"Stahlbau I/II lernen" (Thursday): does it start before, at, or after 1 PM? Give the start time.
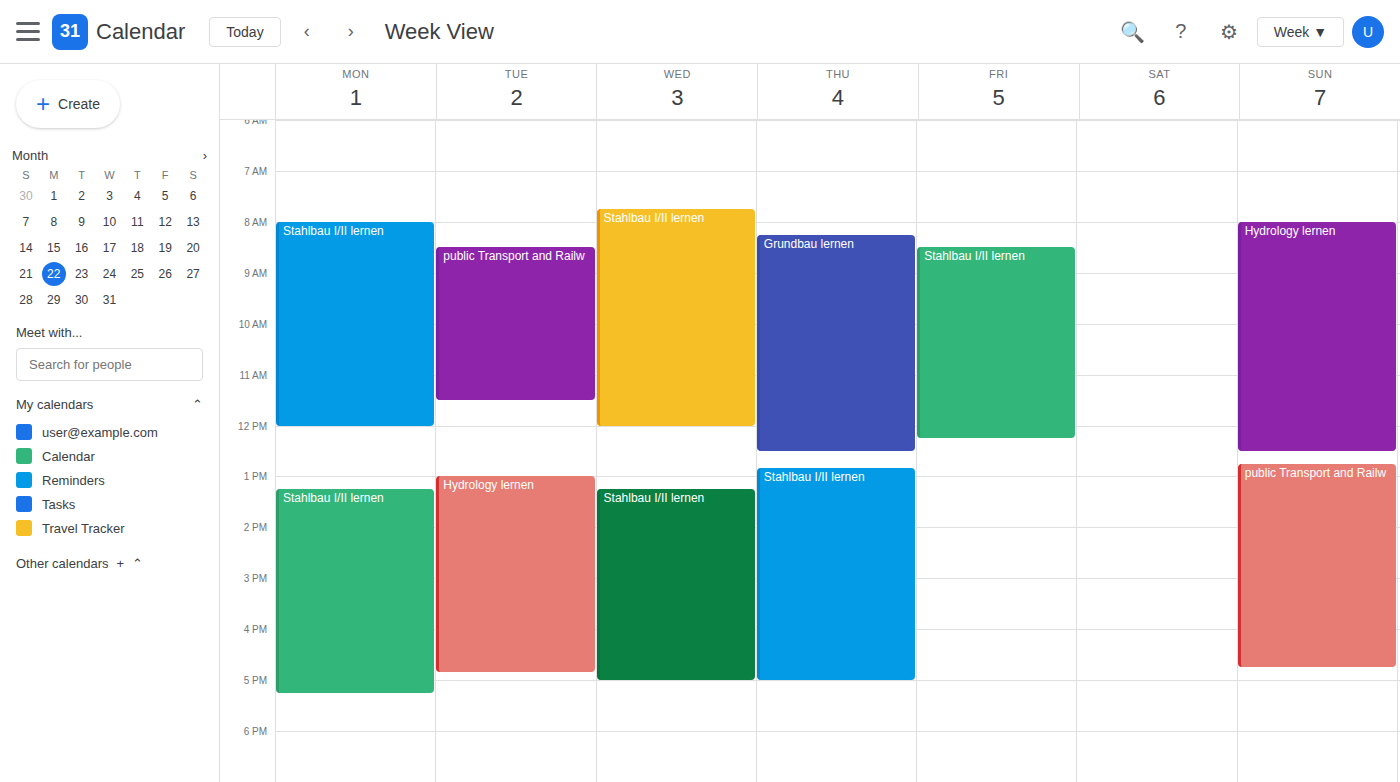
12:50 PM -- before 1 PM, 10 minutes above the 1 PM line.